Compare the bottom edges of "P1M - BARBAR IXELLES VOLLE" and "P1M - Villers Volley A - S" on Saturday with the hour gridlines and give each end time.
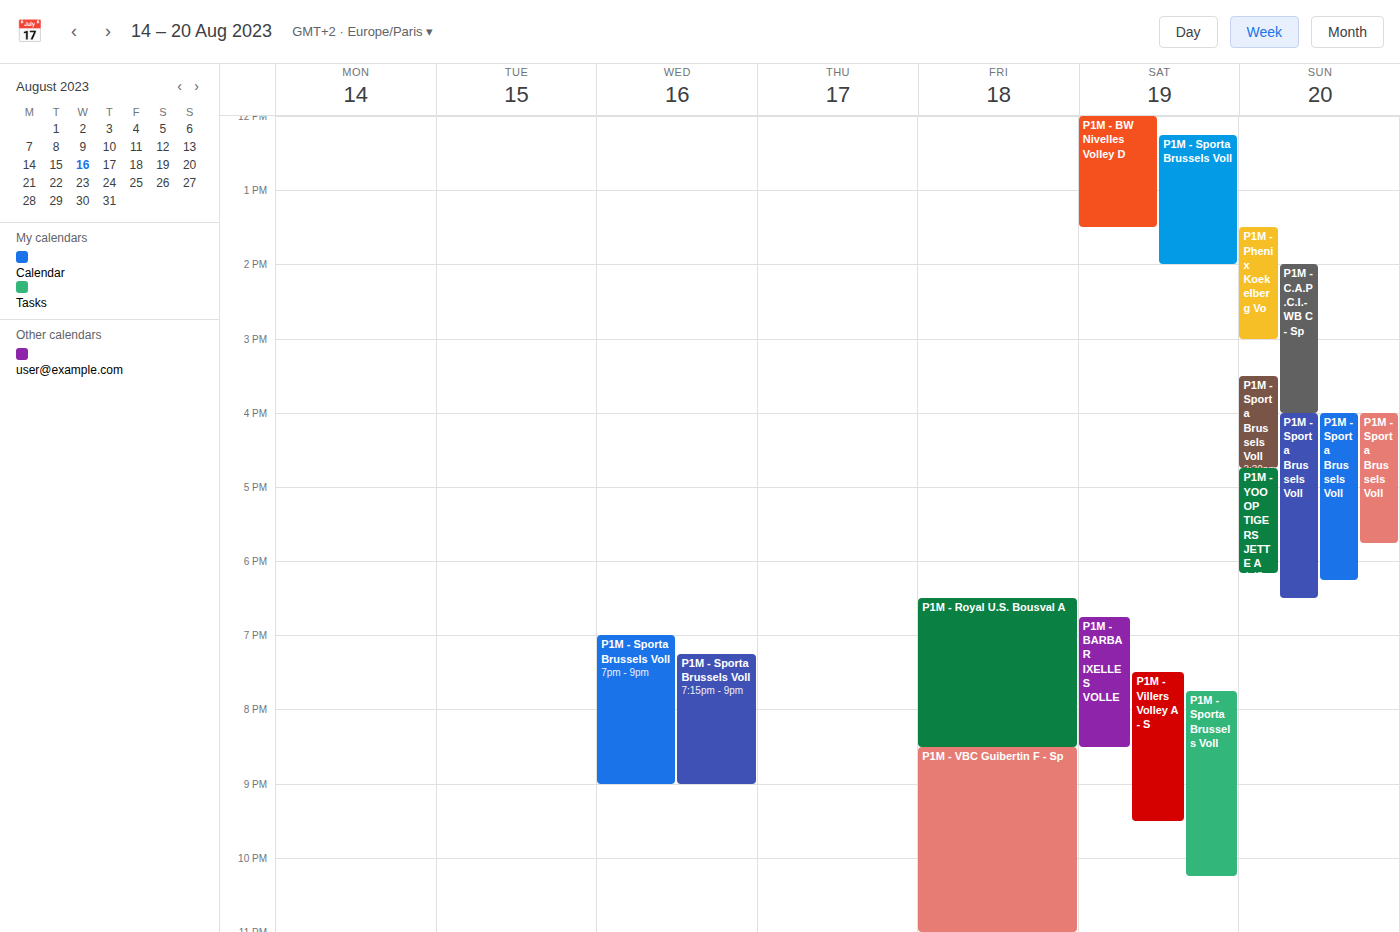
"P1M - BARBAR IXELLES VOLLE": 8:30 PM, halfway between the 8 PM and 9 PM lines. "P1M - Villers Volley A - S": 9:30 PM, halfway between the 9 PM and 10 PM lines.